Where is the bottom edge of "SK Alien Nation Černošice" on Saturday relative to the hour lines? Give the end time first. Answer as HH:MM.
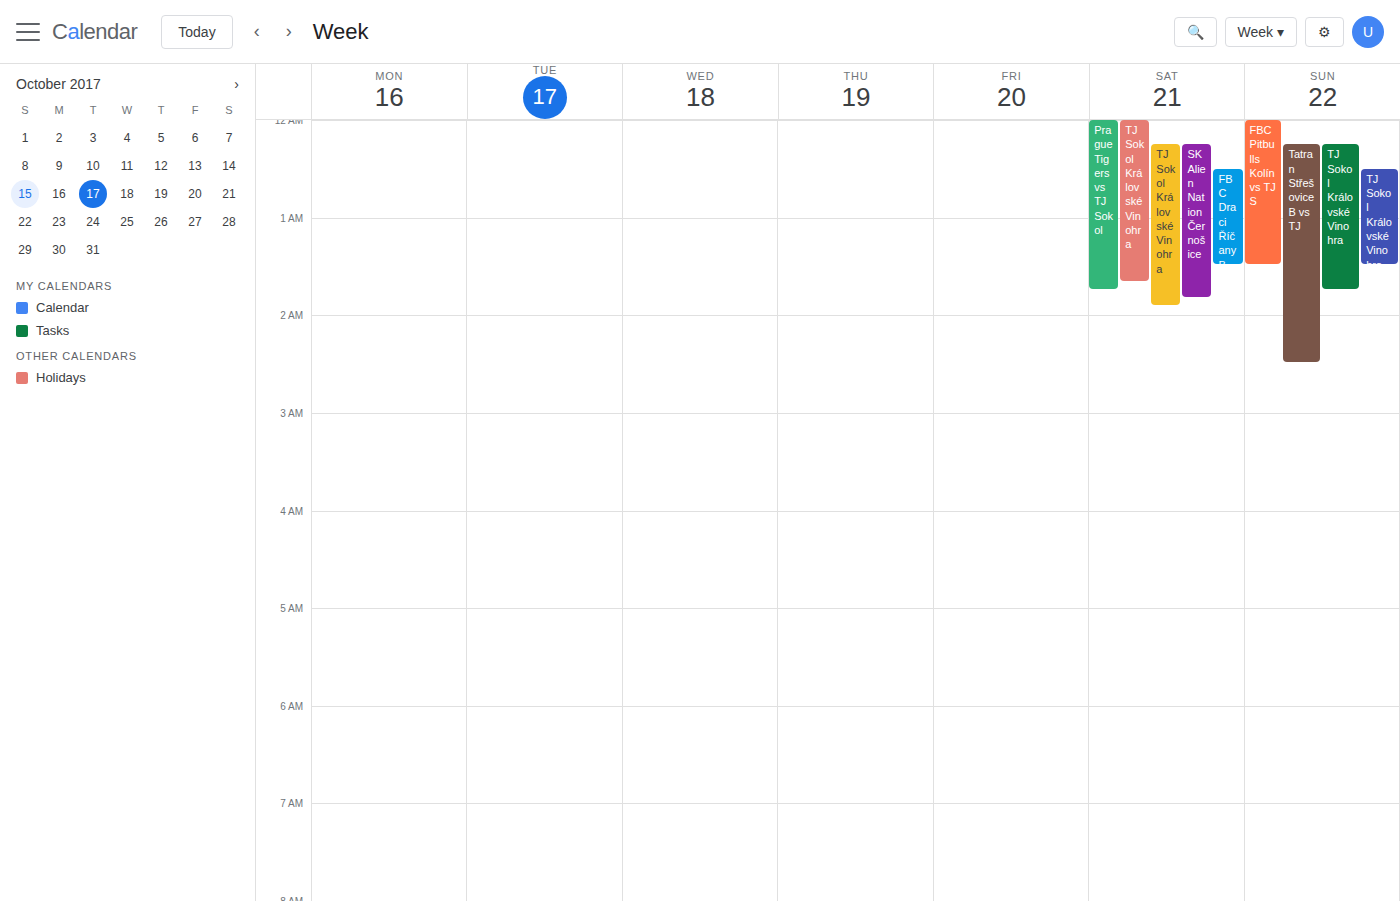
01:50 -- neither: 50 minutes below the 01:00 line and 10 minutes above the 02:00 line.